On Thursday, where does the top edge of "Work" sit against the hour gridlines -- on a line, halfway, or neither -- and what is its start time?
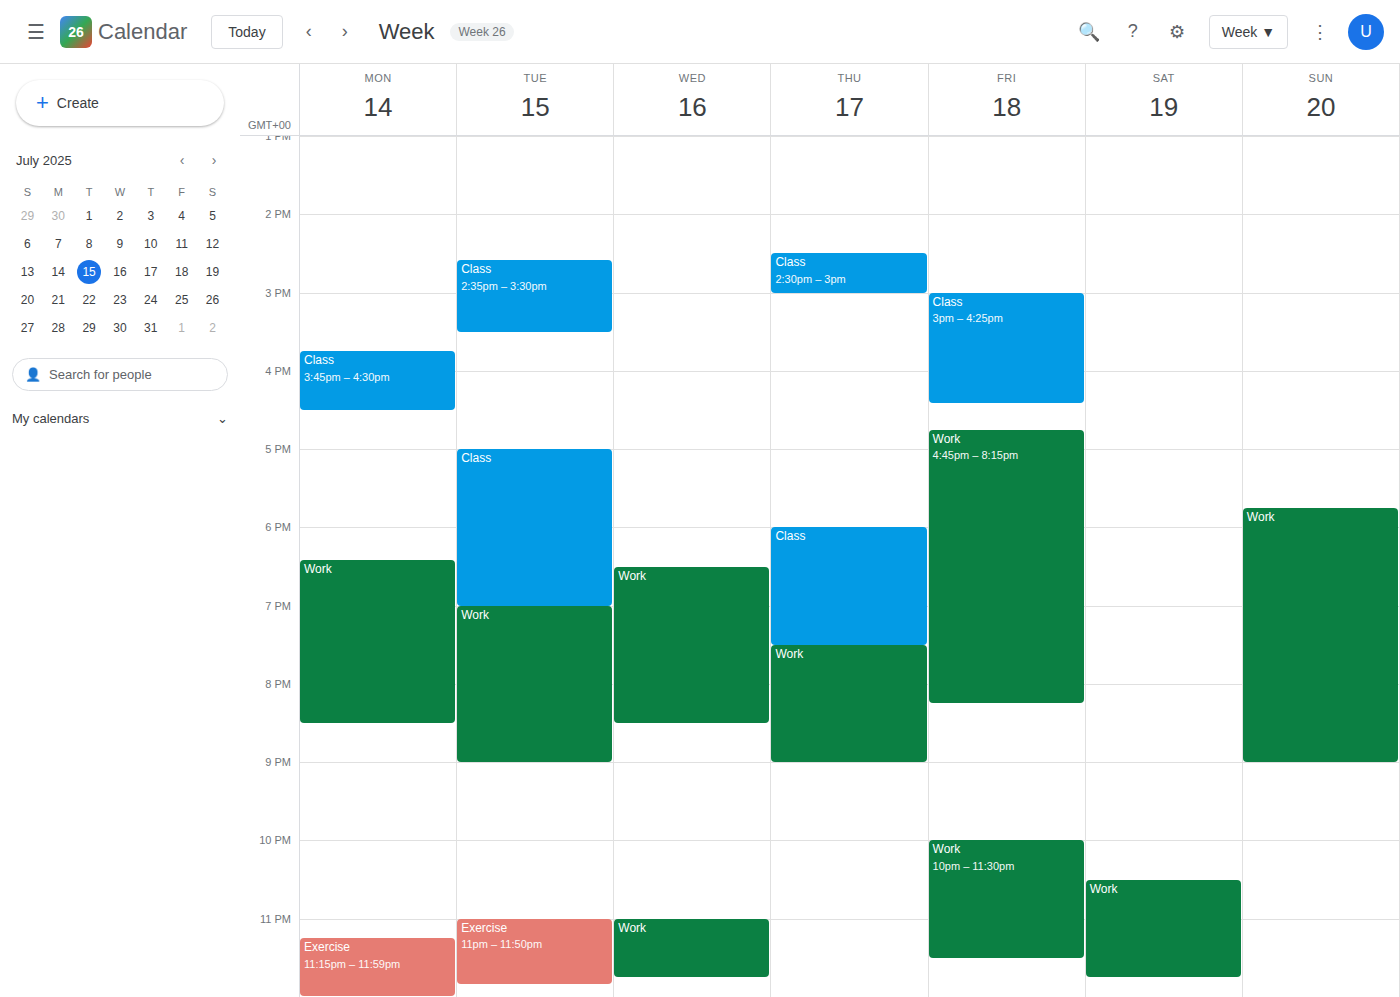
7:30 PM -- halfway between the 7 PM and 8 PM lines.